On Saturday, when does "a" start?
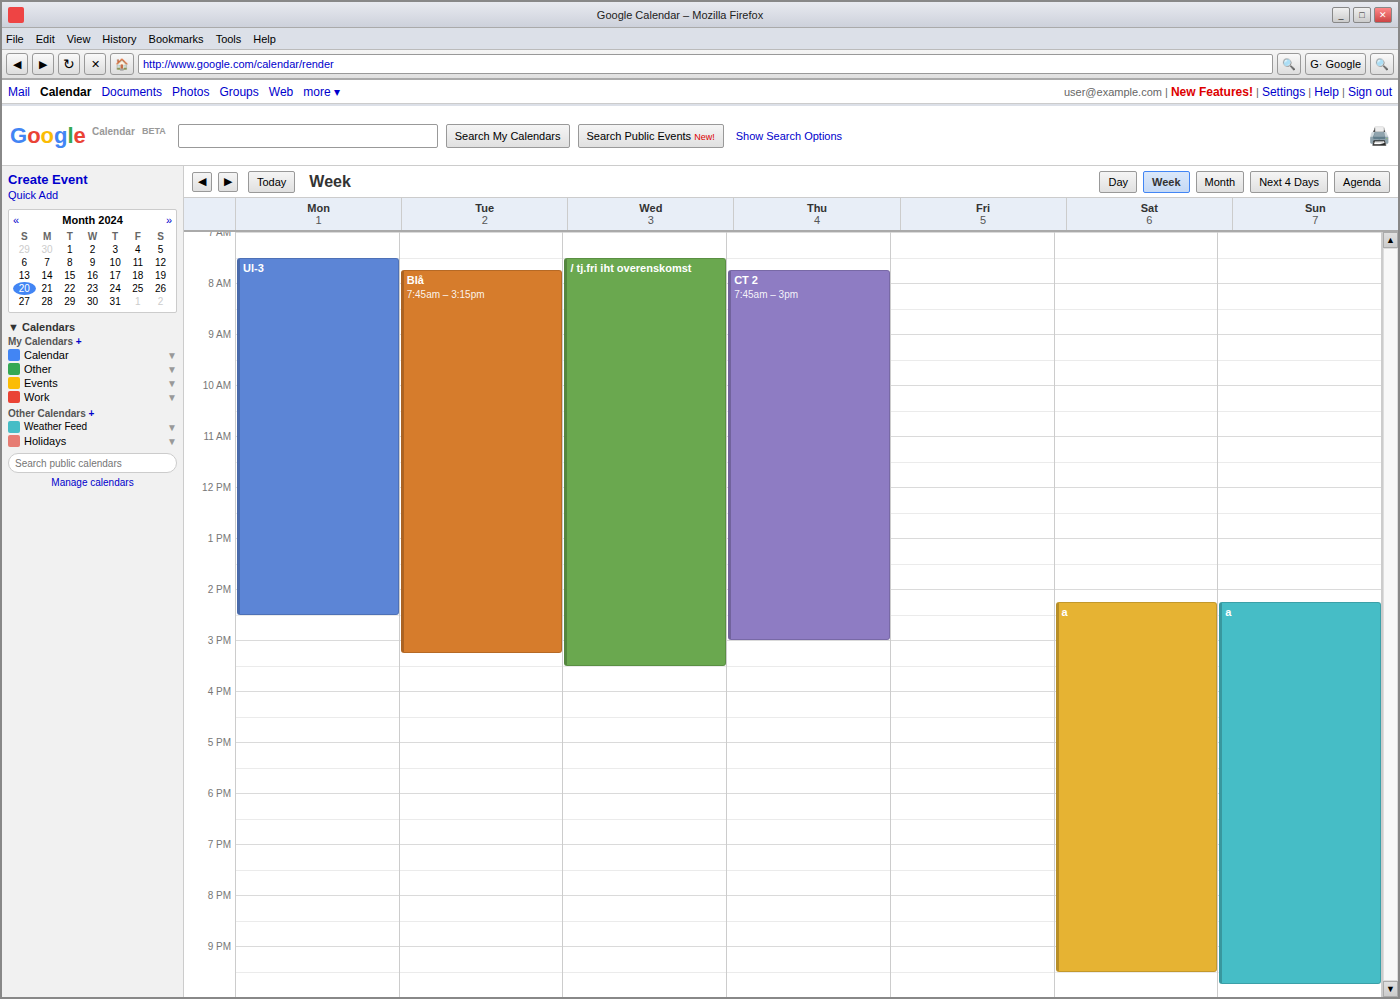
2:15 PM